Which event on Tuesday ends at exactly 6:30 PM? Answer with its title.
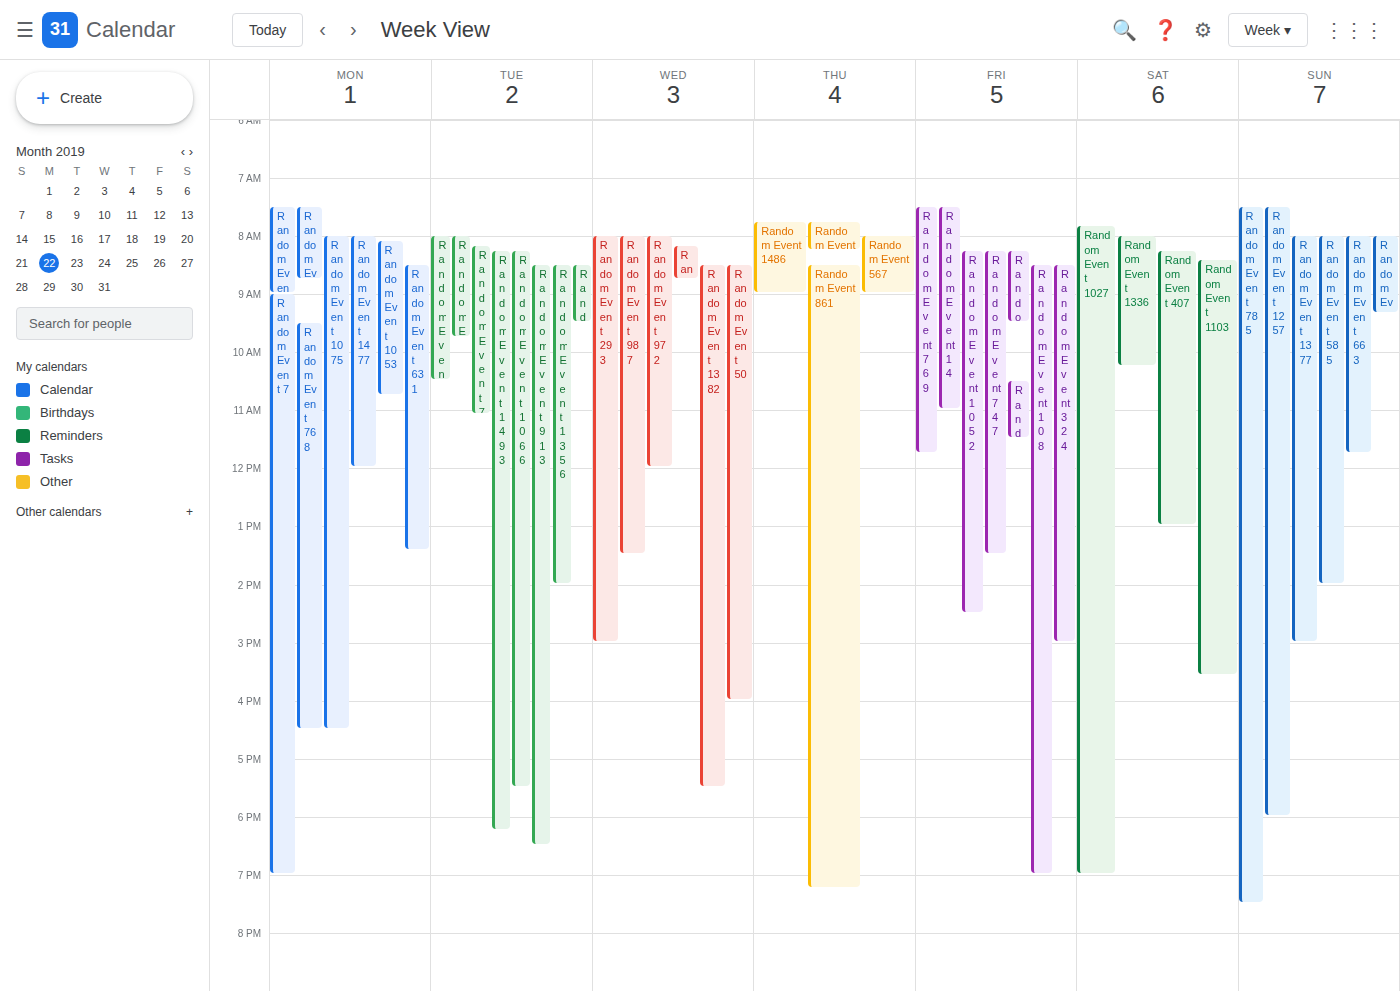
"Random Event 913"